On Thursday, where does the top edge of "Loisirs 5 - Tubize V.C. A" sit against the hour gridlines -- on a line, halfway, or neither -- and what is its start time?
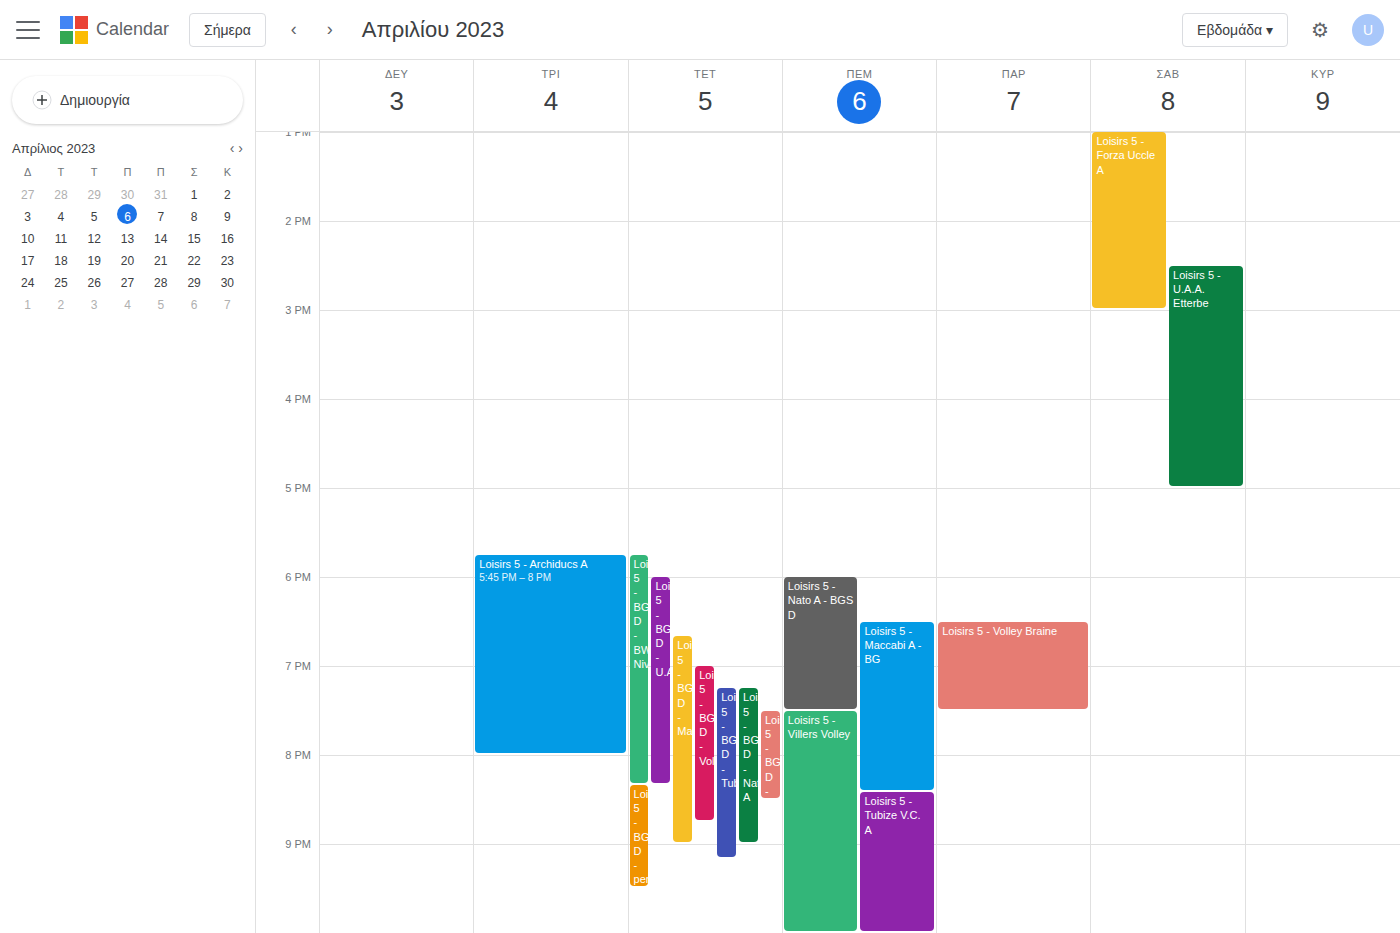
8:25 PM -- neither: 25 minutes below the 8 PM line and 35 minutes above the 9 PM line.